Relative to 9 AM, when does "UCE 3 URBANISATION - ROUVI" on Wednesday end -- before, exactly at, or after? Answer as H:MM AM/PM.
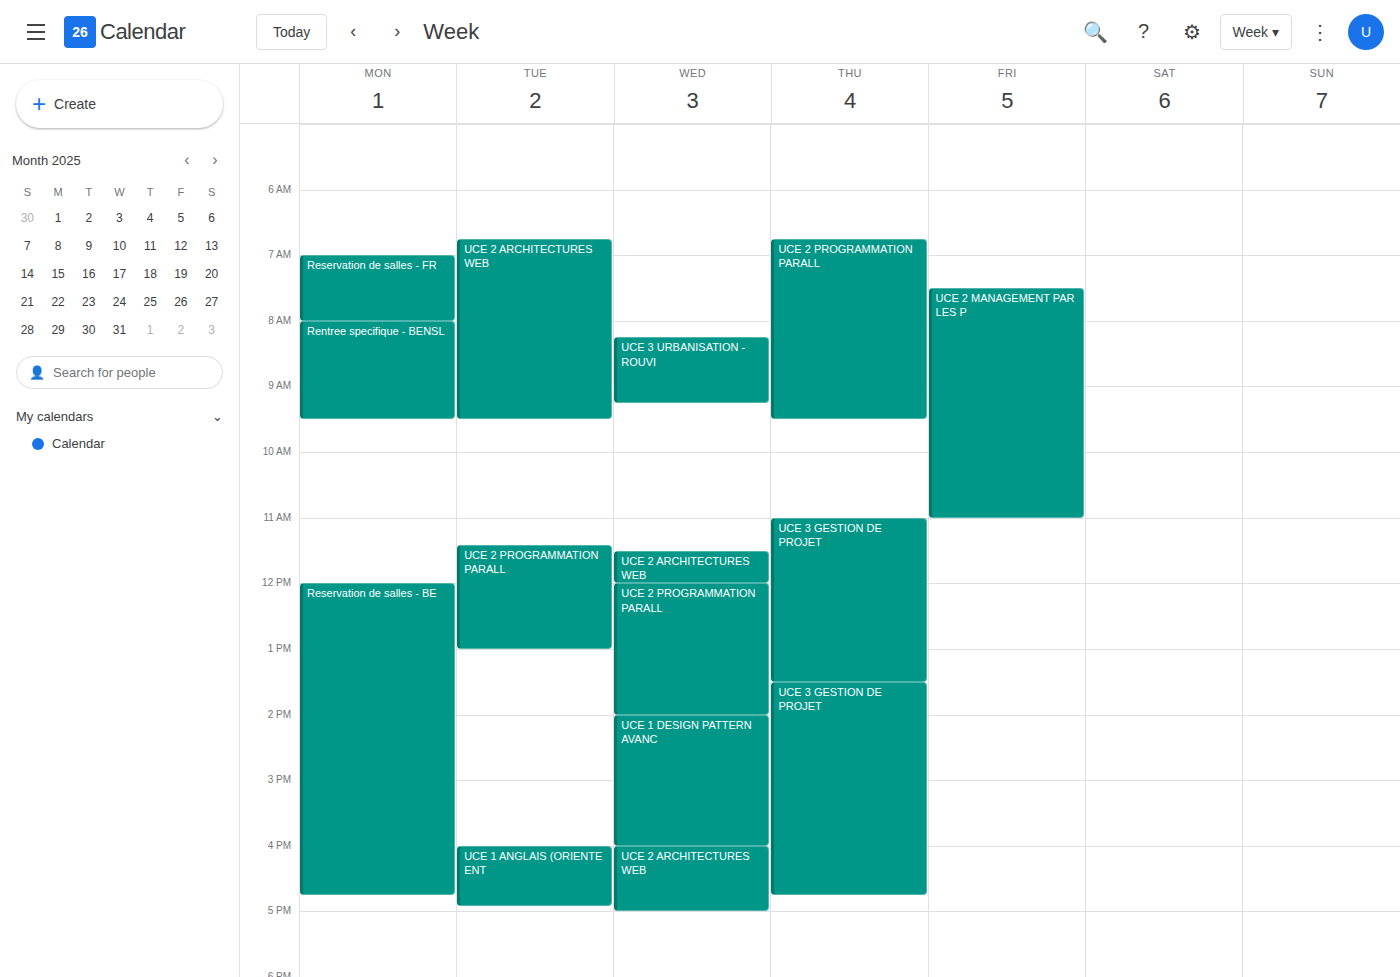
9:15 AM -- after 9 AM, 15 minutes below the 9 AM line.